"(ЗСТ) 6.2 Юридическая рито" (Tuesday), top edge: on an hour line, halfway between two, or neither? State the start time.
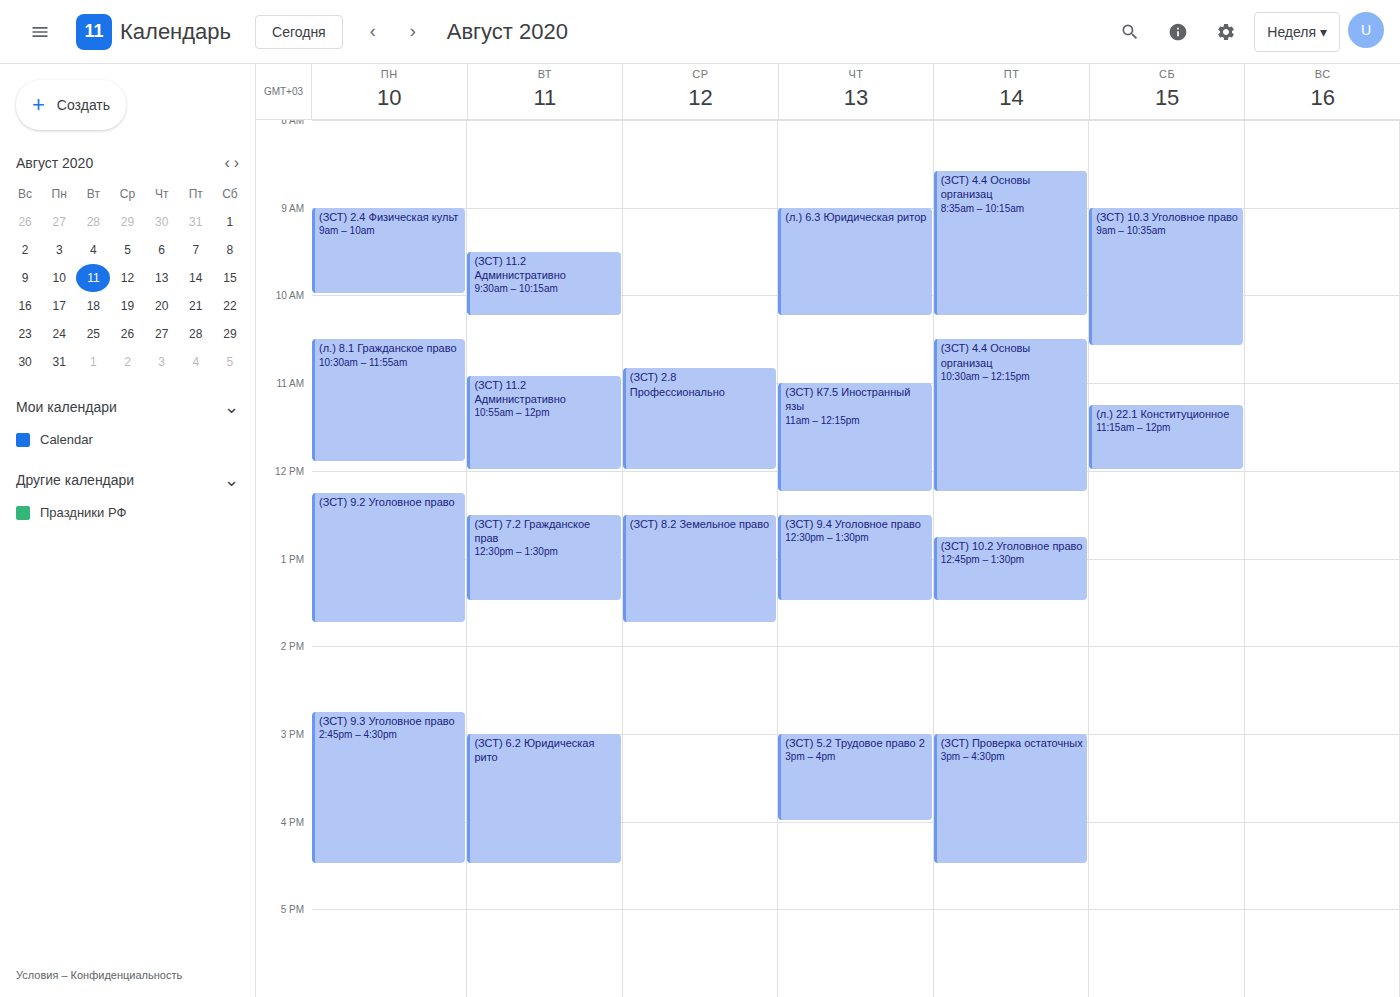
3:00 PM -- exactly on the 3 PM line.